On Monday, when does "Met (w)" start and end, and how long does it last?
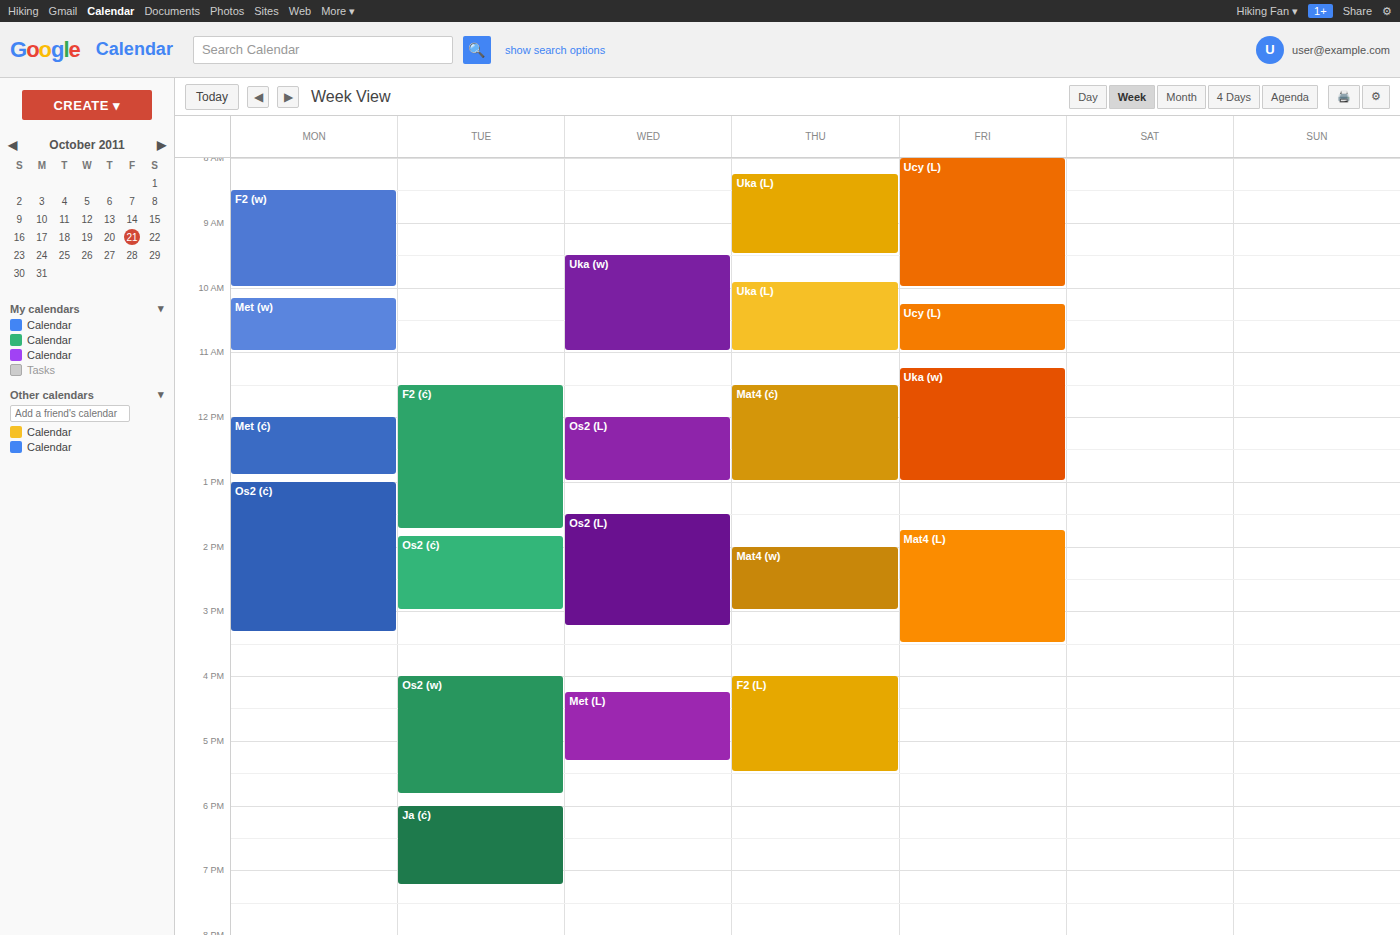
10:10 AM to 11:00 AM, 50 minutes